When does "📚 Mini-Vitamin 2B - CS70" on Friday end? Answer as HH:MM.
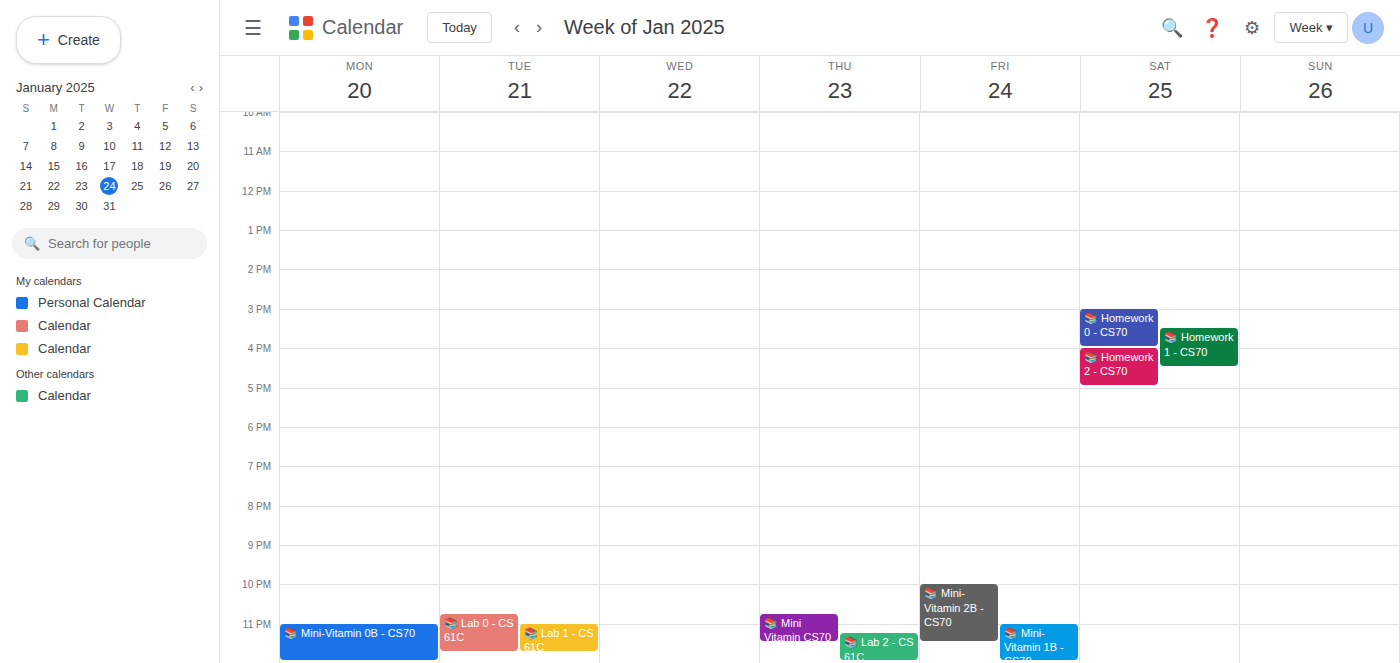
23:30